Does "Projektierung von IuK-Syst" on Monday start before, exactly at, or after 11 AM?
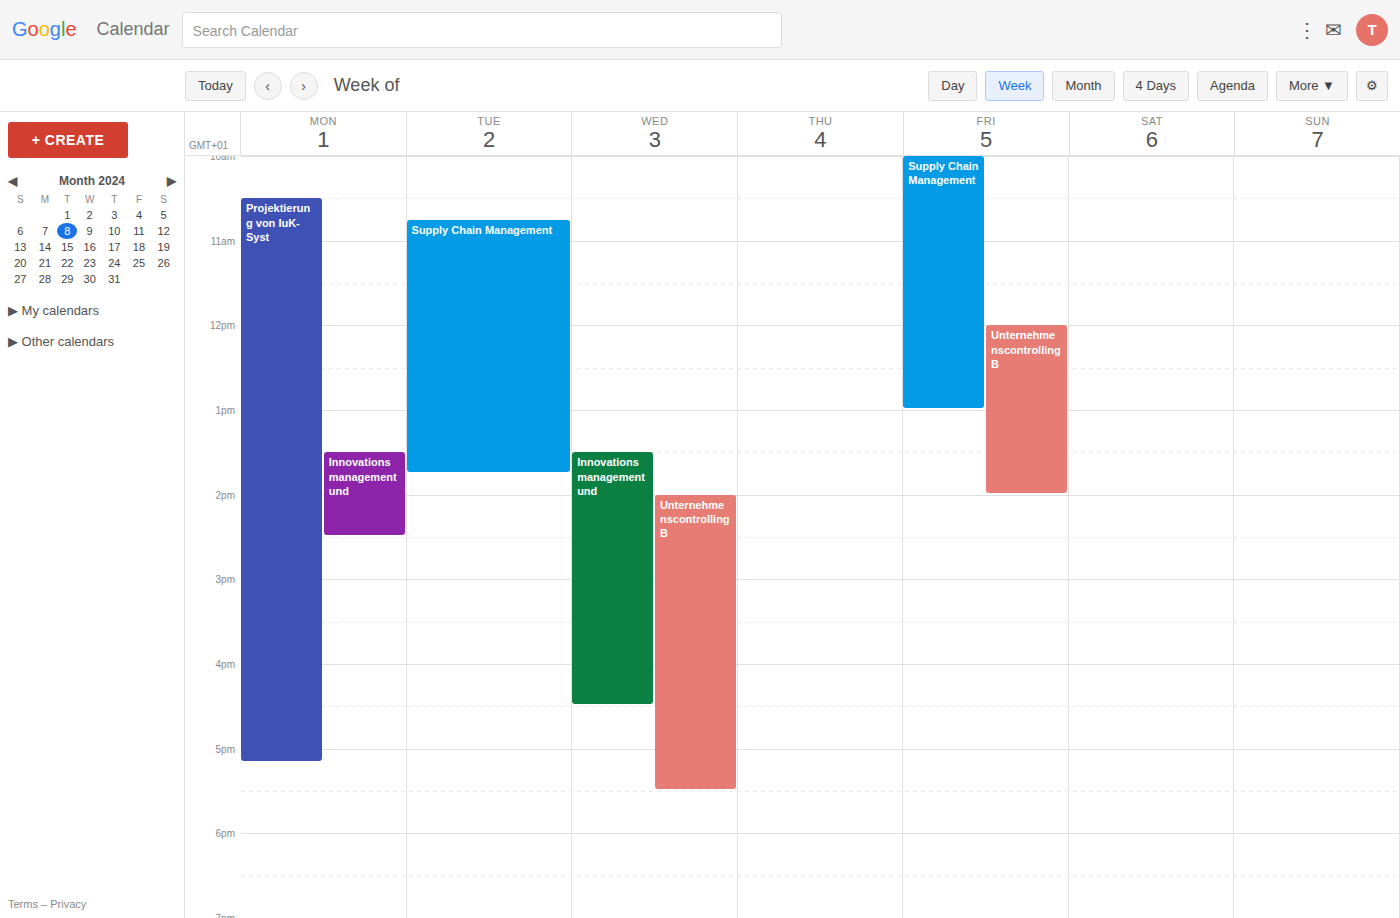
10:30 AM -- before 11 AM, 30 minutes above the 11 AM line.